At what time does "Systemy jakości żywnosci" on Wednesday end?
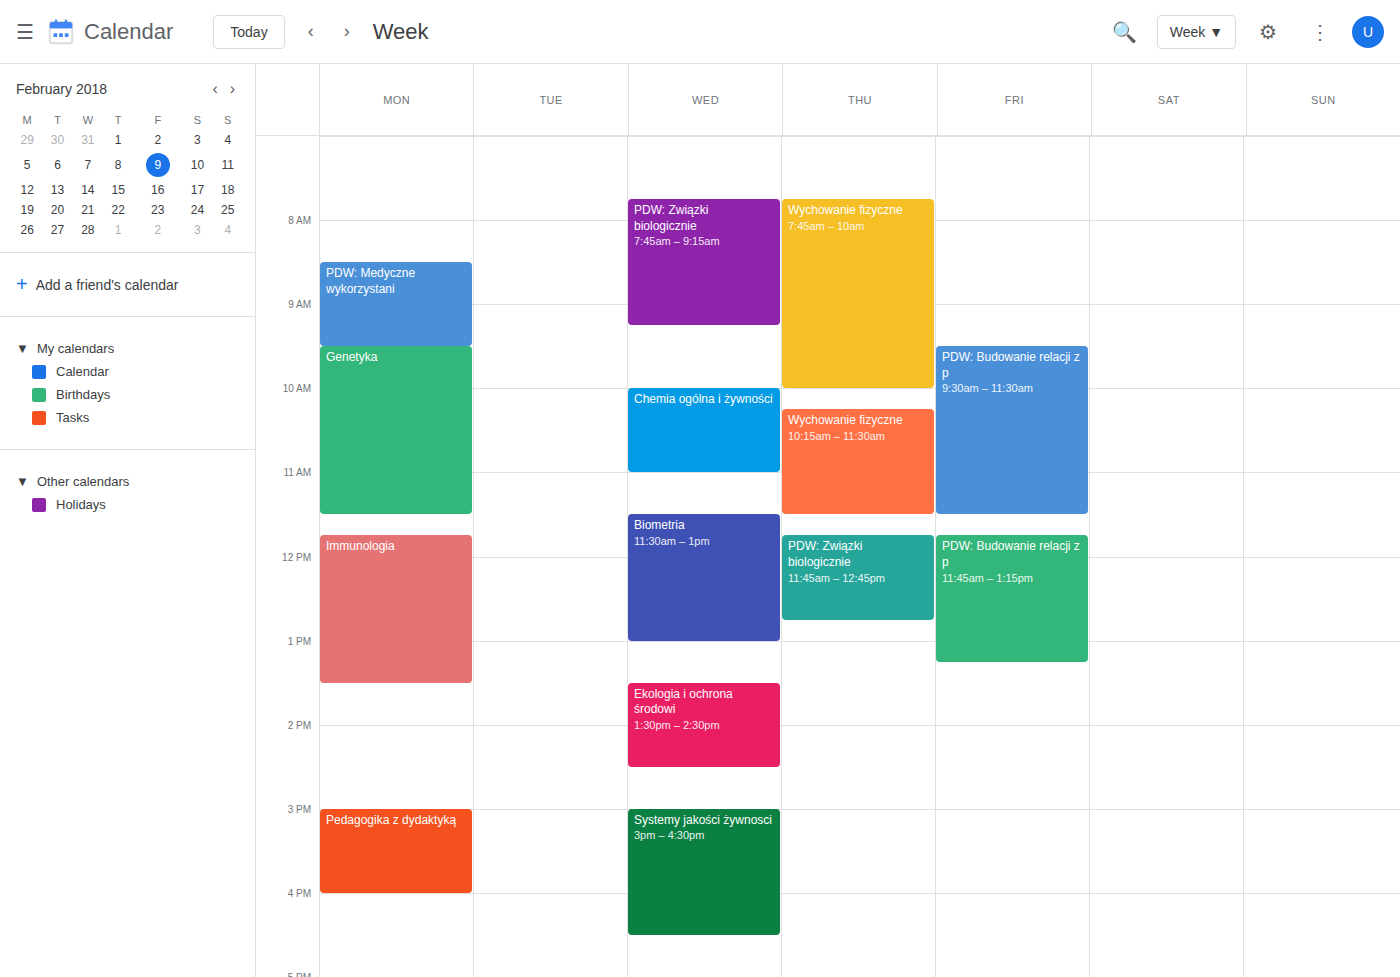
4:30 PM